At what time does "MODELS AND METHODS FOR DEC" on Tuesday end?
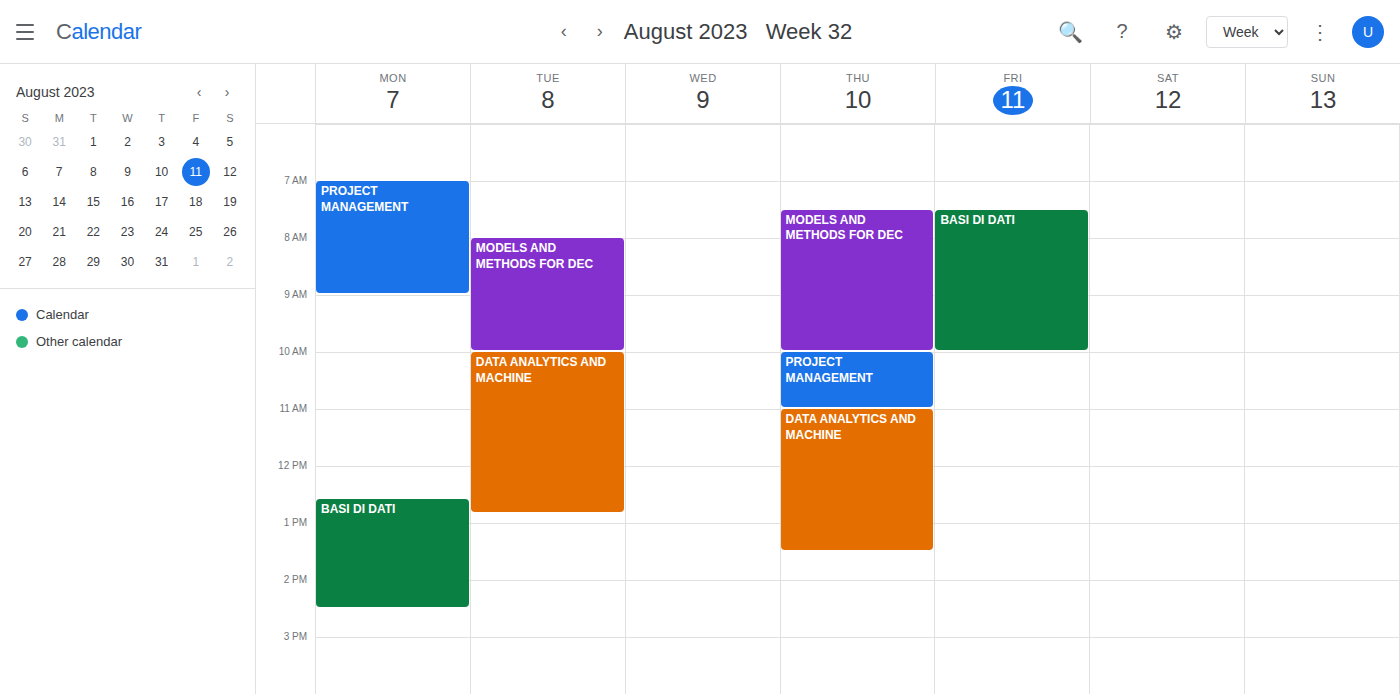
10:00 AM